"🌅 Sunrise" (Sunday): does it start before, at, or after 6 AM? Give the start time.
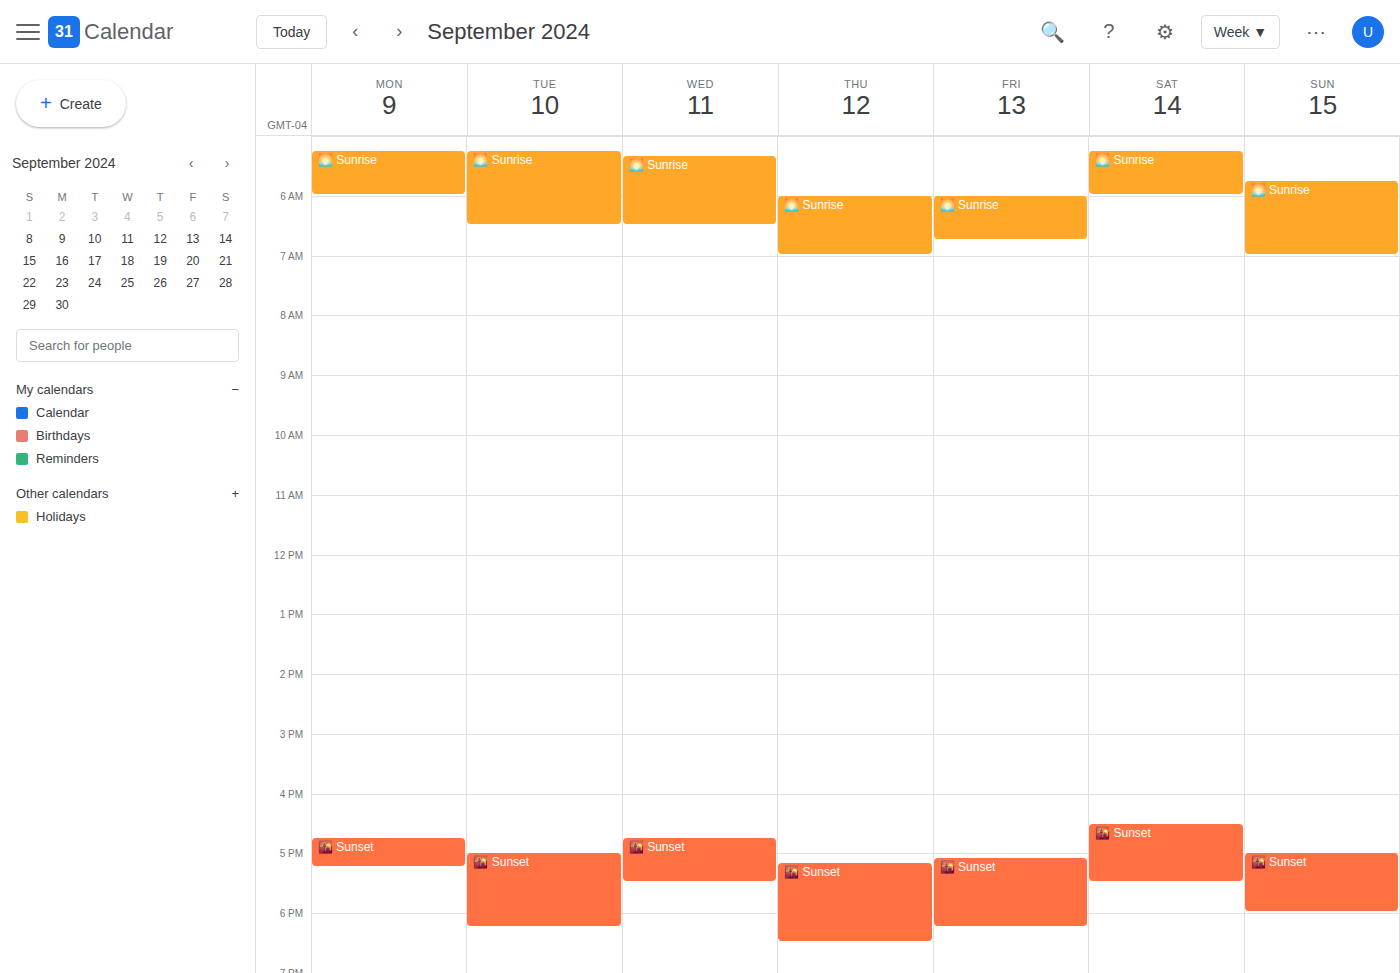
5:45 AM -- before 6 AM, 15 minutes above the 6 AM line.